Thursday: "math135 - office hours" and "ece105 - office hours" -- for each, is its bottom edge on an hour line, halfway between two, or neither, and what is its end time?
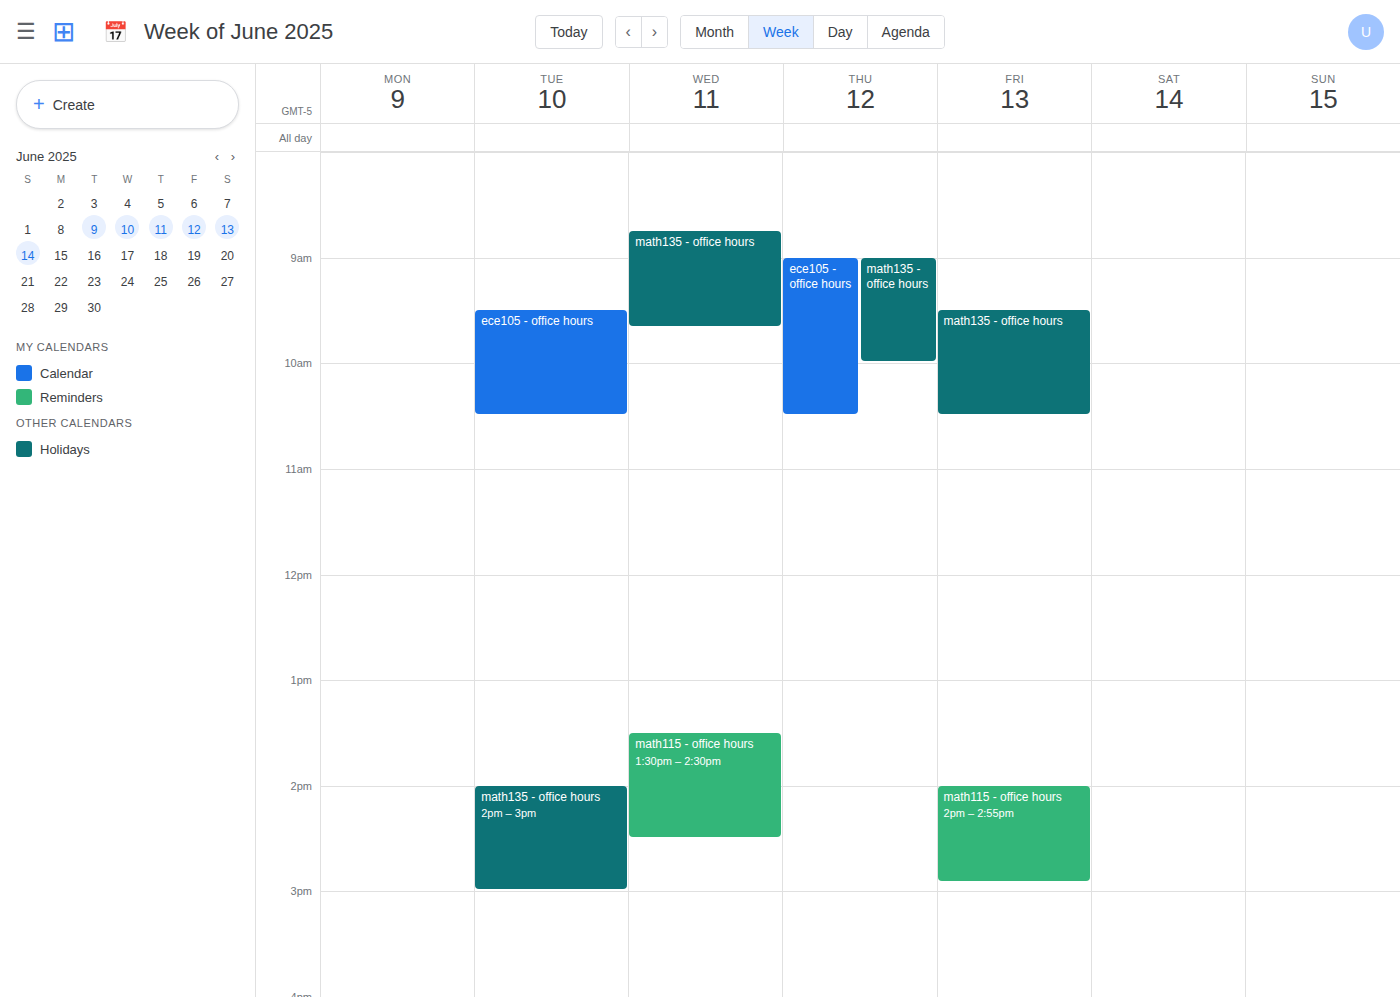
"math135 - office hours": 10:00 AM, exactly on the 10 AM line. "ece105 - office hours": 10:30 AM, halfway between the 10 AM and 11 AM lines.